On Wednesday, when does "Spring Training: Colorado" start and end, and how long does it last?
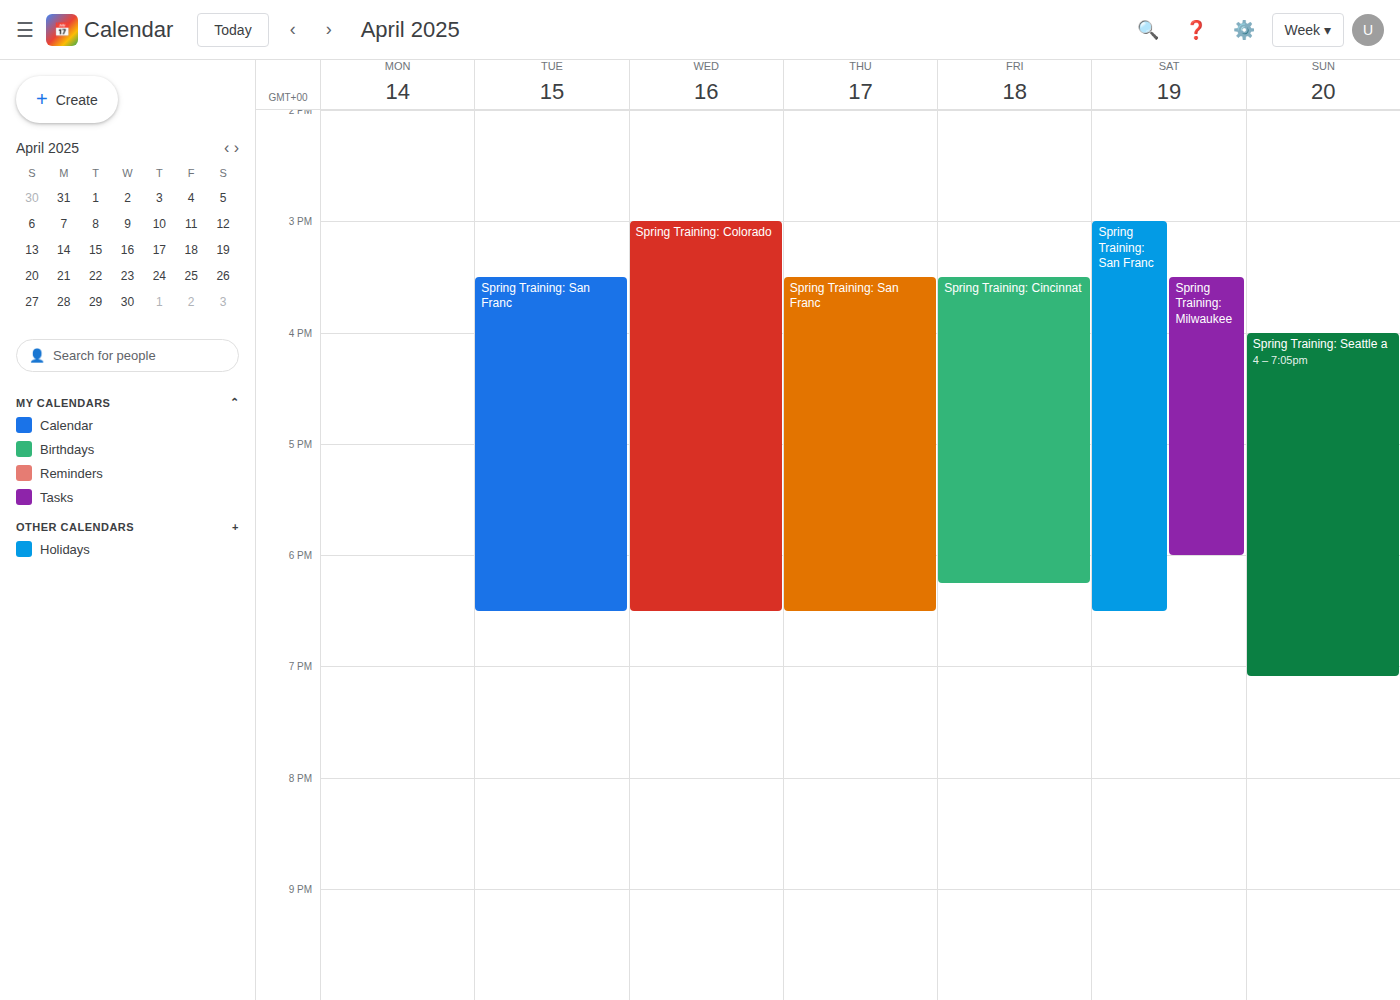
3:00 PM to 6:30 PM, 3 hours 30 minutes